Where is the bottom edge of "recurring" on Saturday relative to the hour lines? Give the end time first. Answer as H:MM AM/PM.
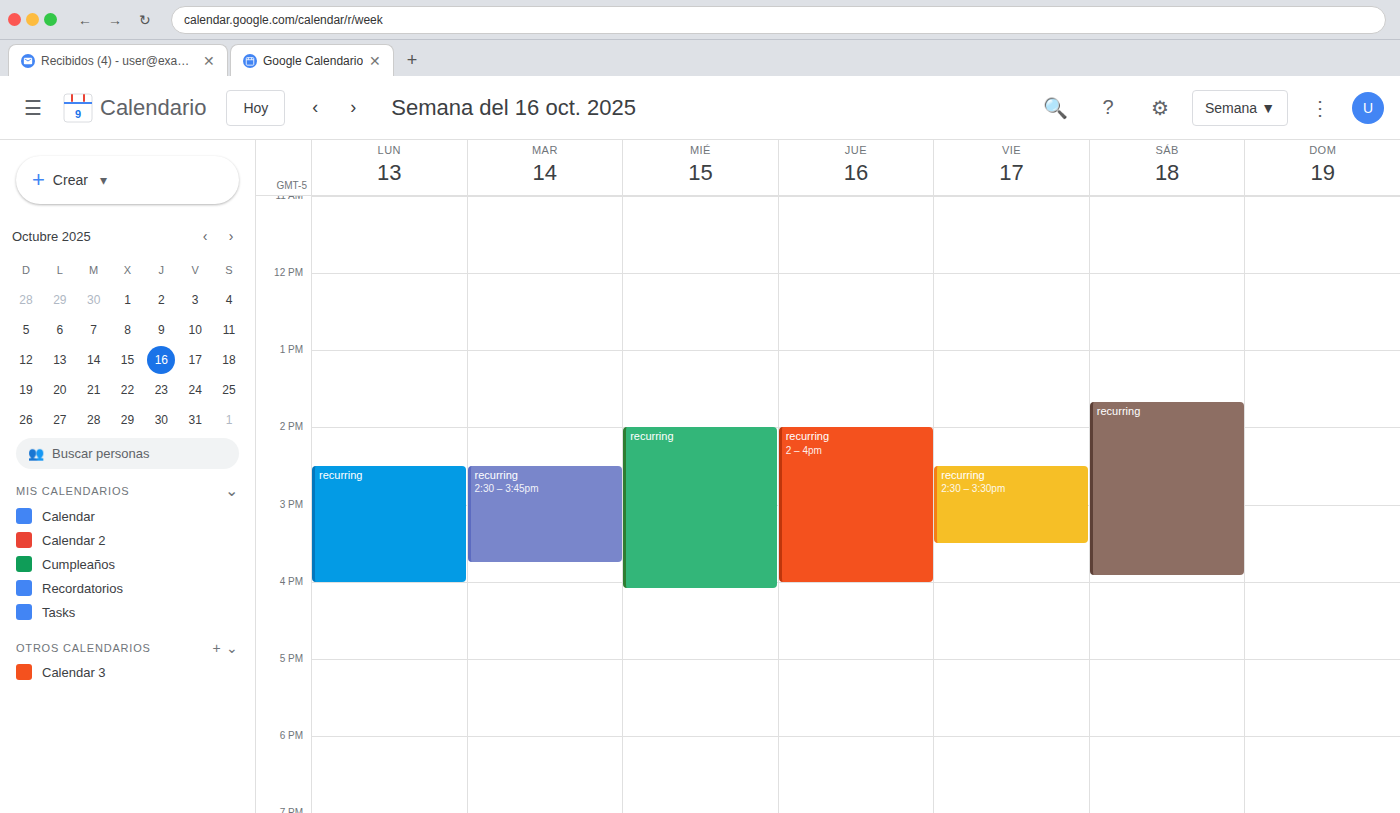
3:55 PM -- neither: 55 minutes below the 3 PM line and 5 minutes above the 4 PM line.